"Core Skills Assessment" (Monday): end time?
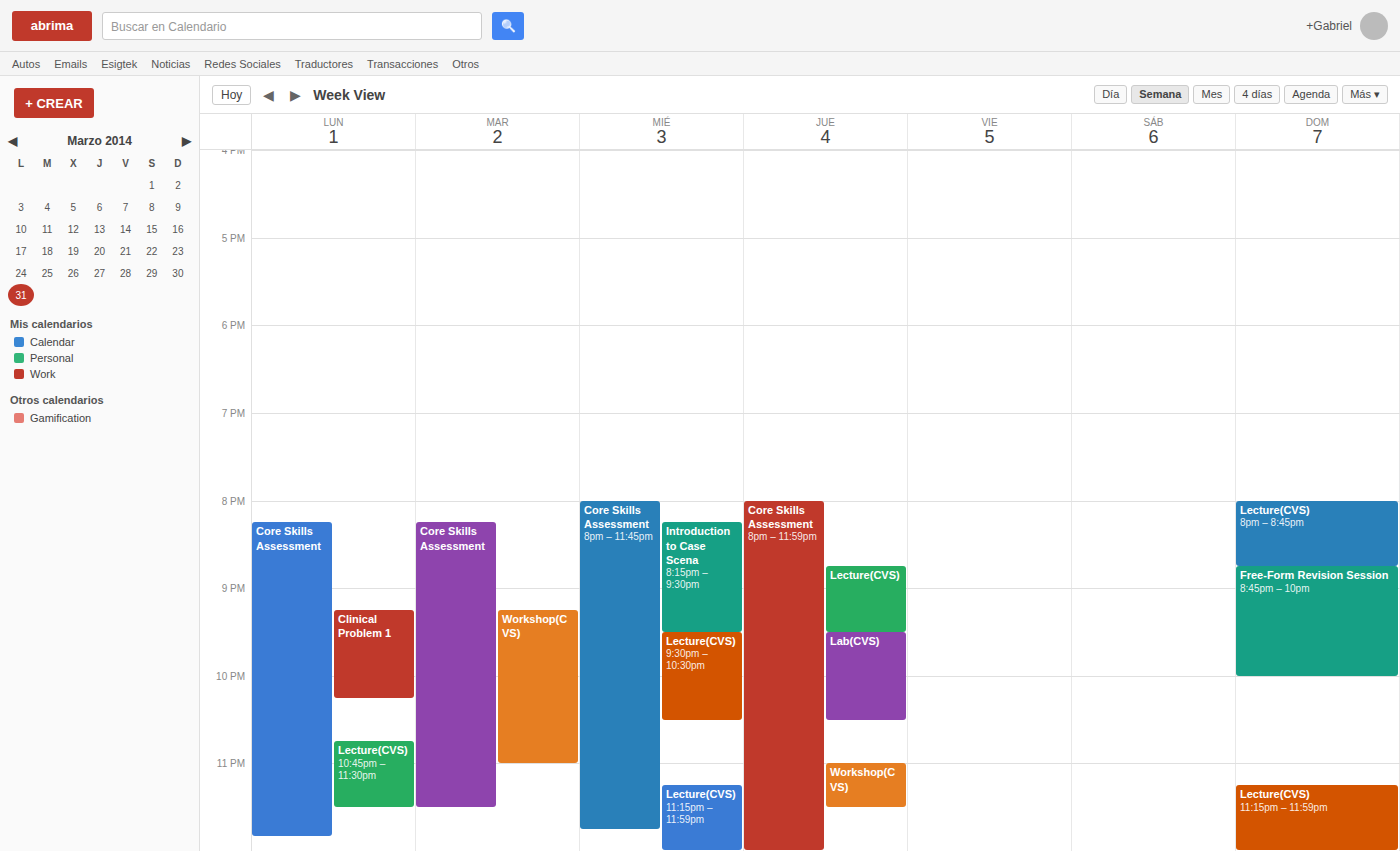
11:50 PM